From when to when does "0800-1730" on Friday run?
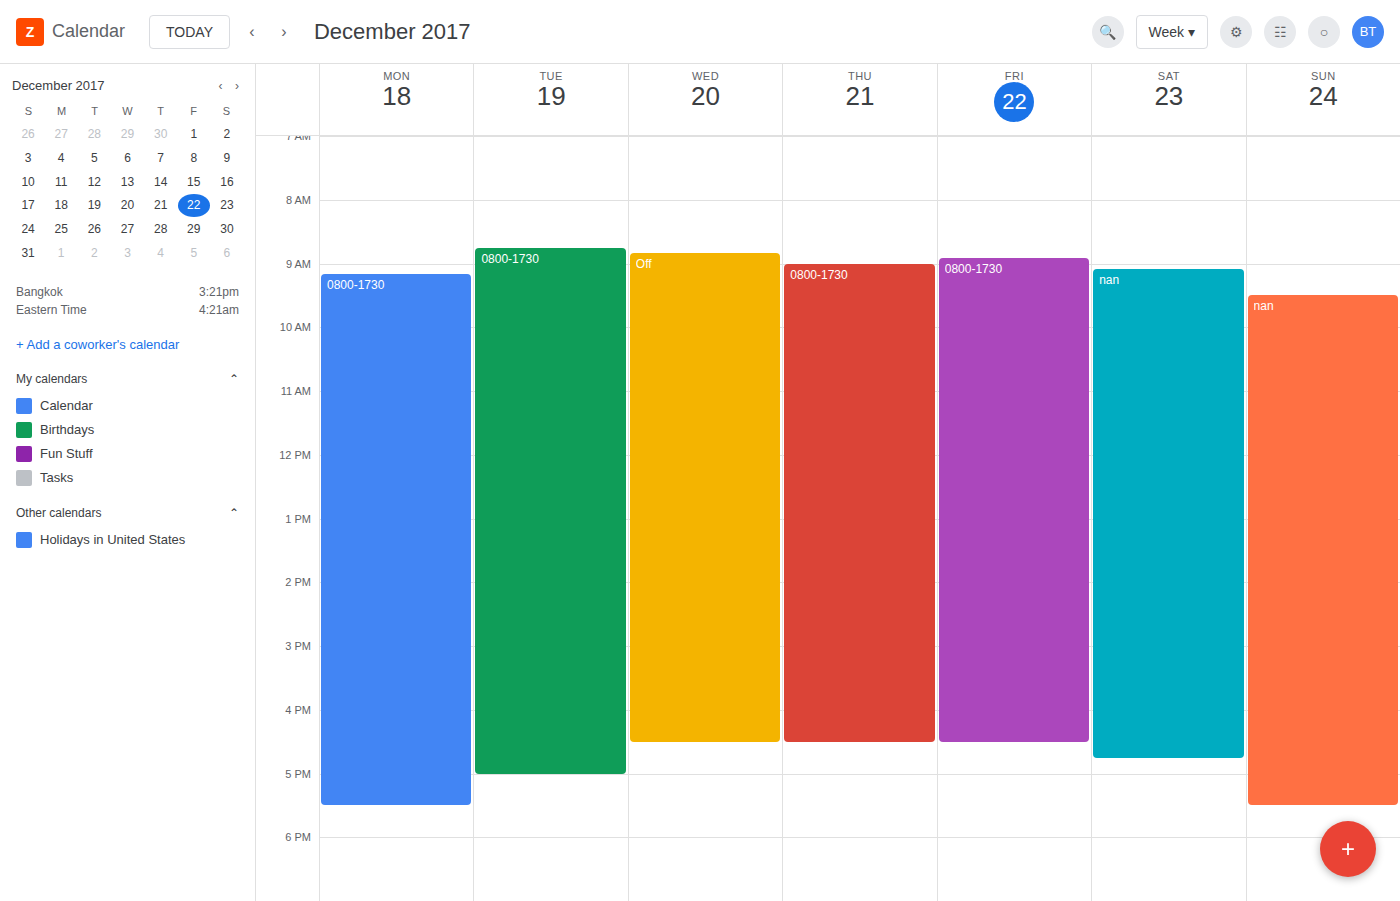
8:55 AM to 4:30 PM